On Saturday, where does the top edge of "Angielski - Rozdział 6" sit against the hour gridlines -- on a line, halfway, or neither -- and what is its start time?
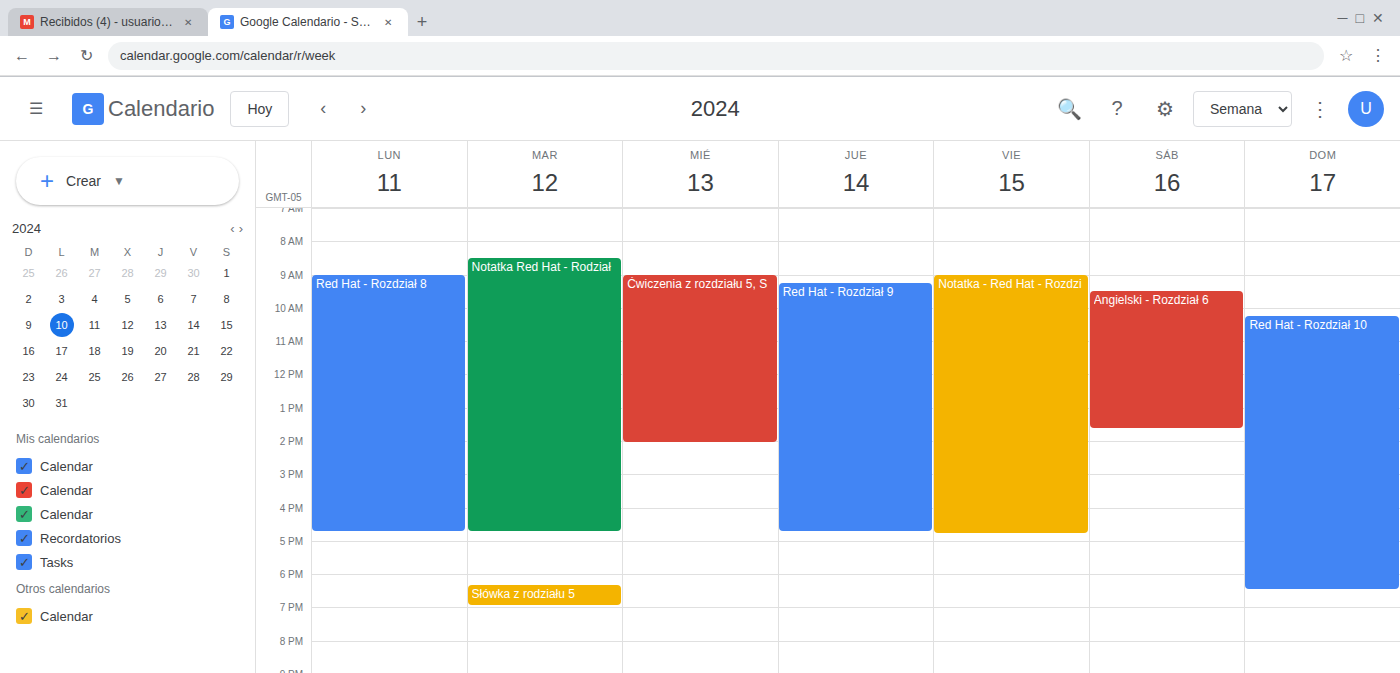
9:30 AM -- halfway between the 9 AM and 10 AM lines.